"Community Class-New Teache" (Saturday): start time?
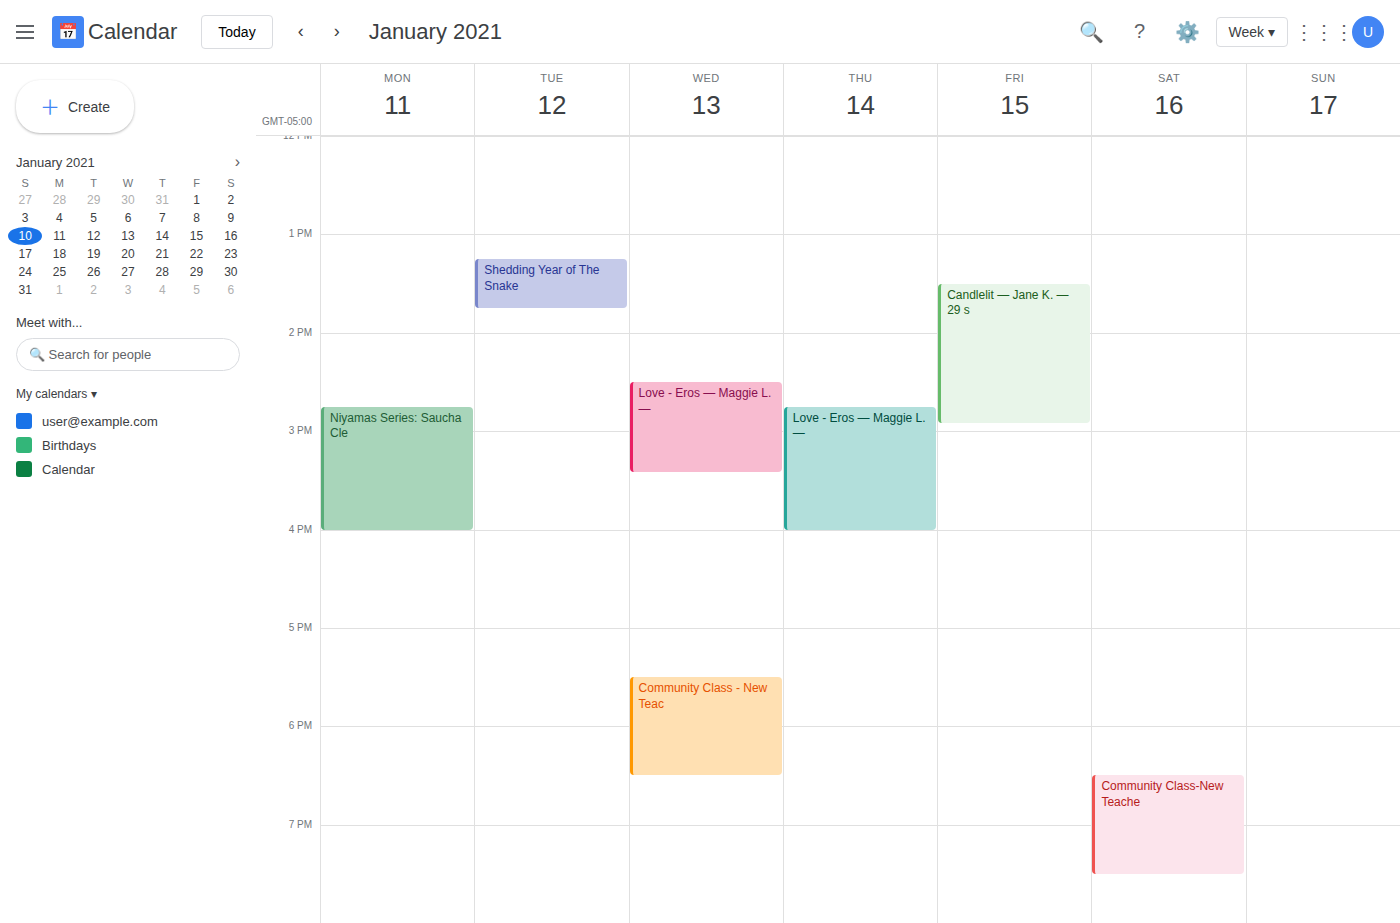
6:30 PM